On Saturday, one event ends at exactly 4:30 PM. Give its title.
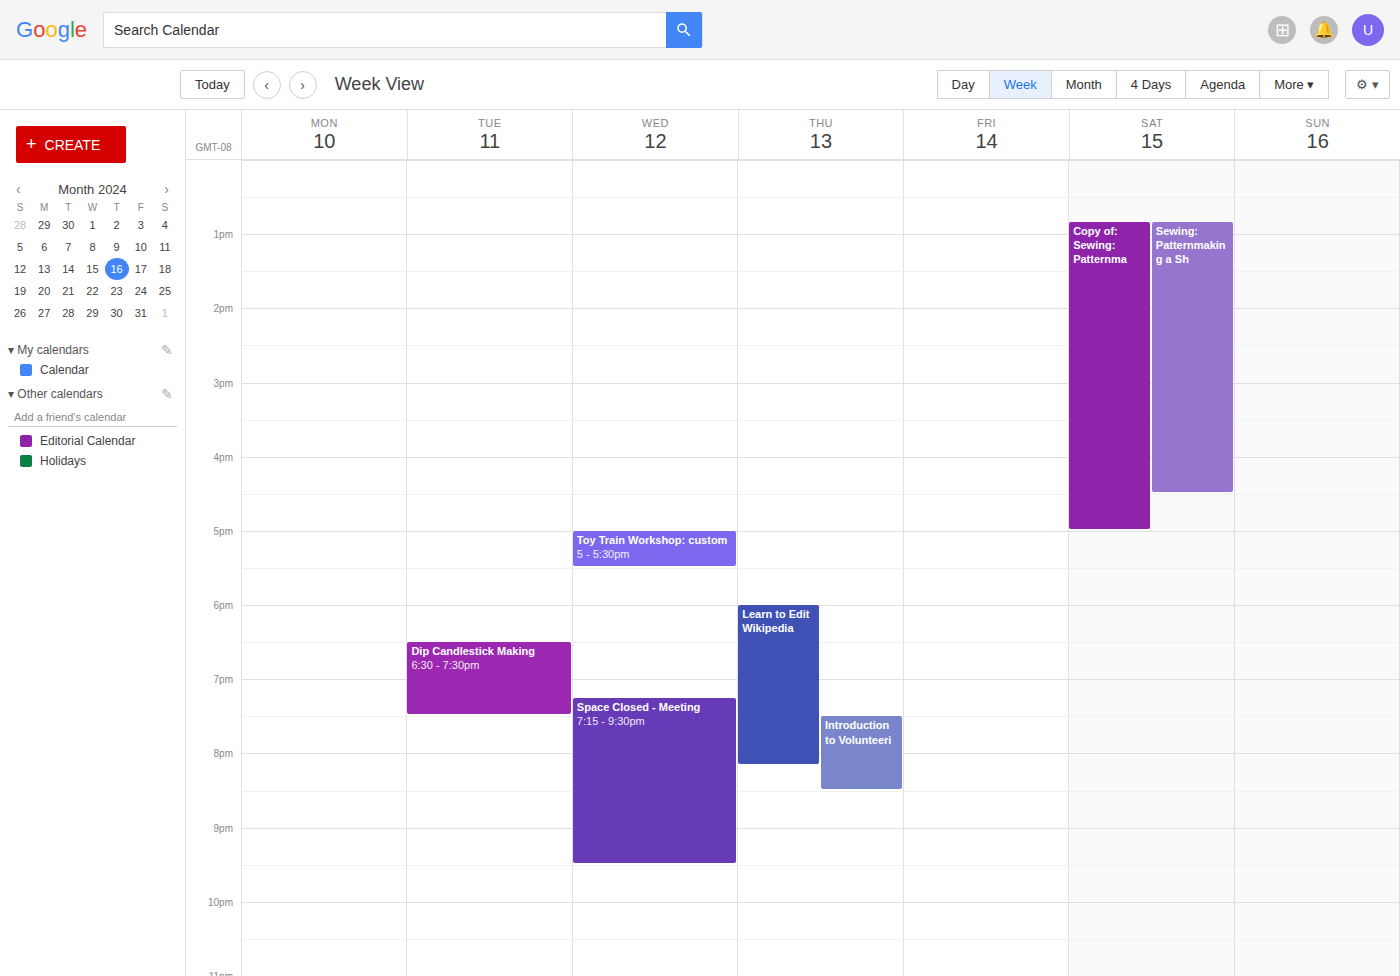
"Sewing: Patternmaking a Sh"